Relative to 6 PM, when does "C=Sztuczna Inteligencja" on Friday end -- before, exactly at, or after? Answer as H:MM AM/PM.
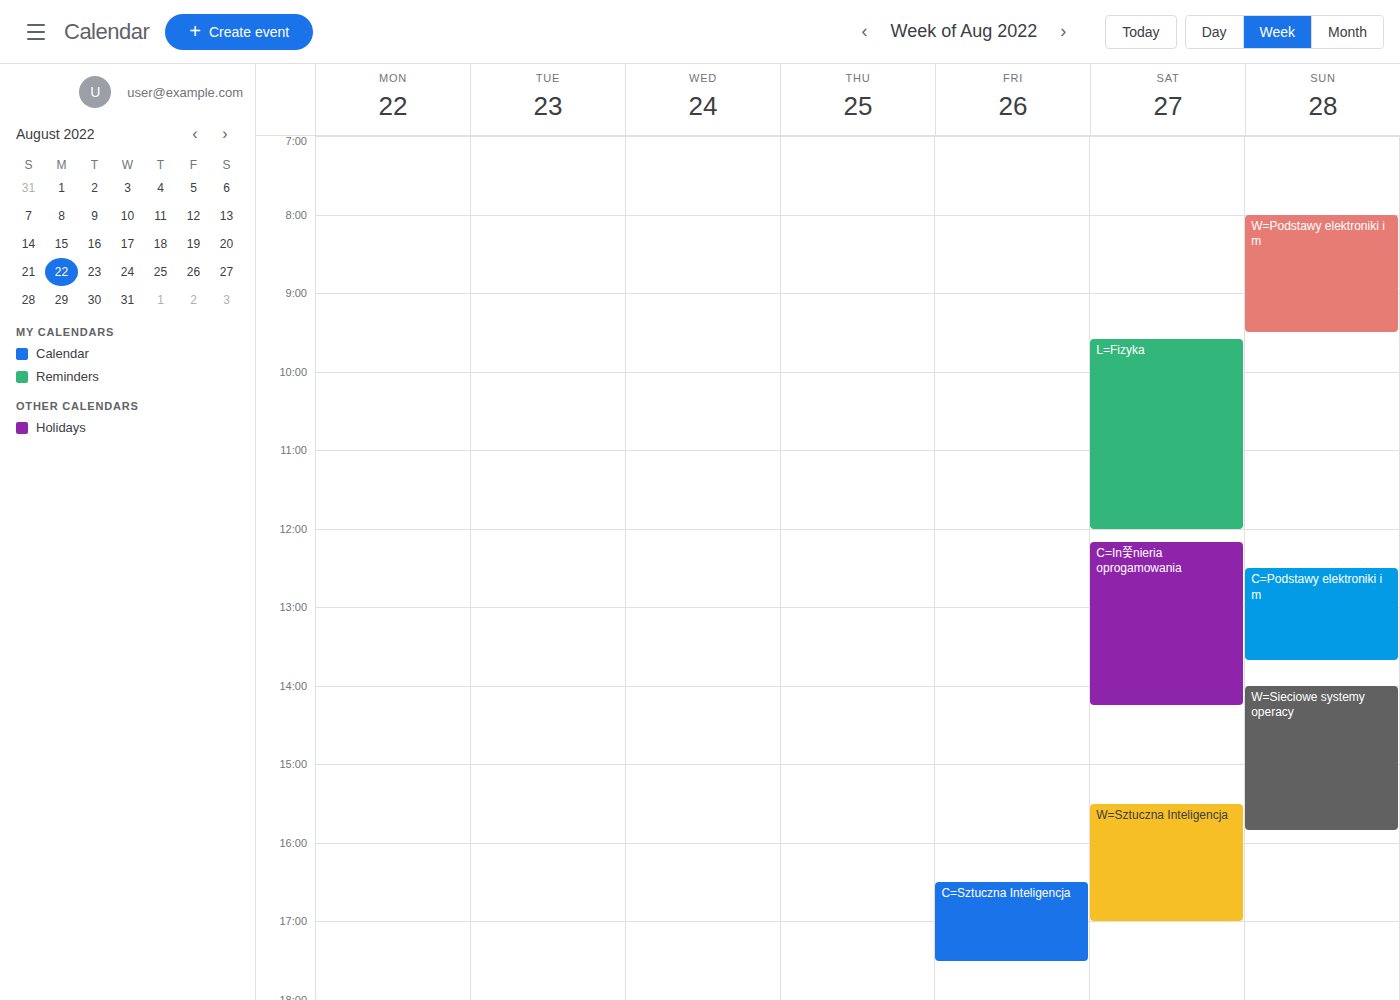
5:30 PM -- before 6 PM, 30 minutes above the 6 PM line.